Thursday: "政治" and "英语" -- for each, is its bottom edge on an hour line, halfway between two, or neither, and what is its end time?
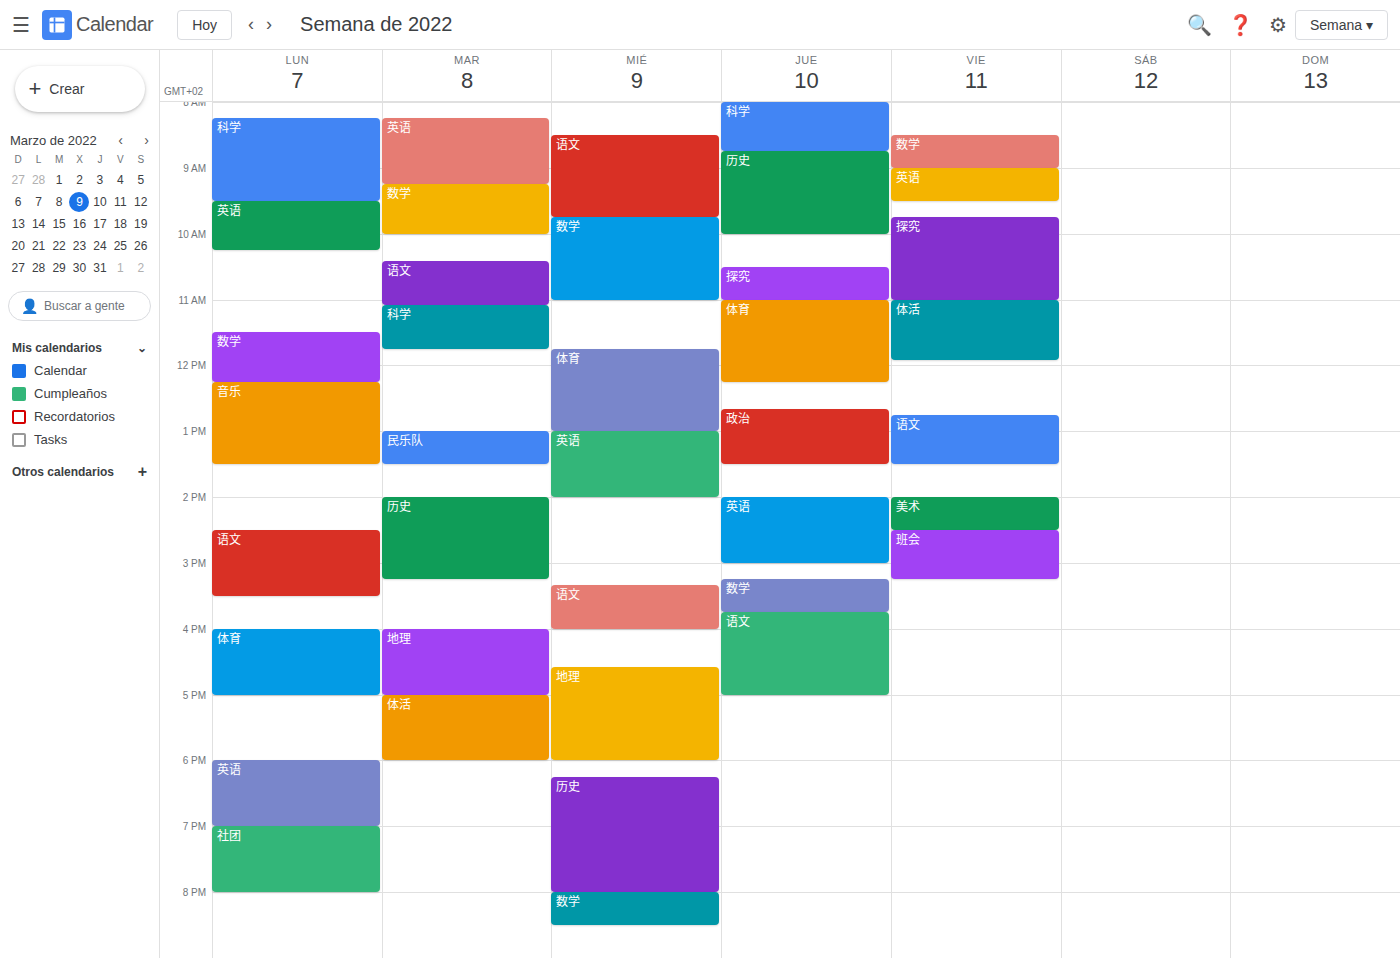
"政治": 1:30 PM, halfway between the 1 PM and 2 PM lines. "英语": 3:00 PM, exactly on the 3 PM line.